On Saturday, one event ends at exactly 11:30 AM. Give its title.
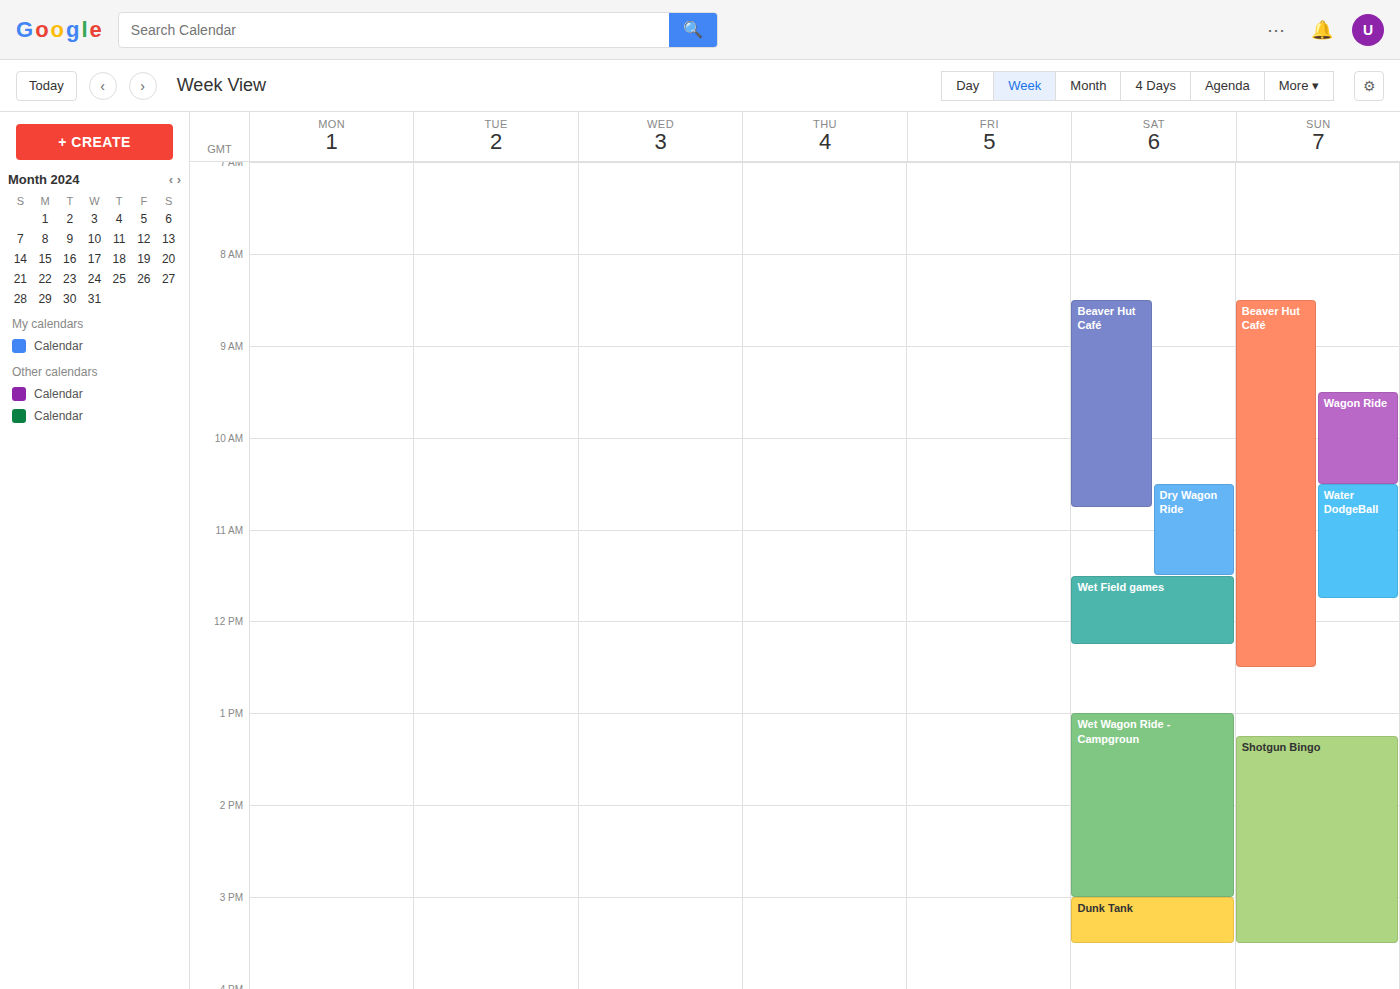
"Dry Wagon Ride"